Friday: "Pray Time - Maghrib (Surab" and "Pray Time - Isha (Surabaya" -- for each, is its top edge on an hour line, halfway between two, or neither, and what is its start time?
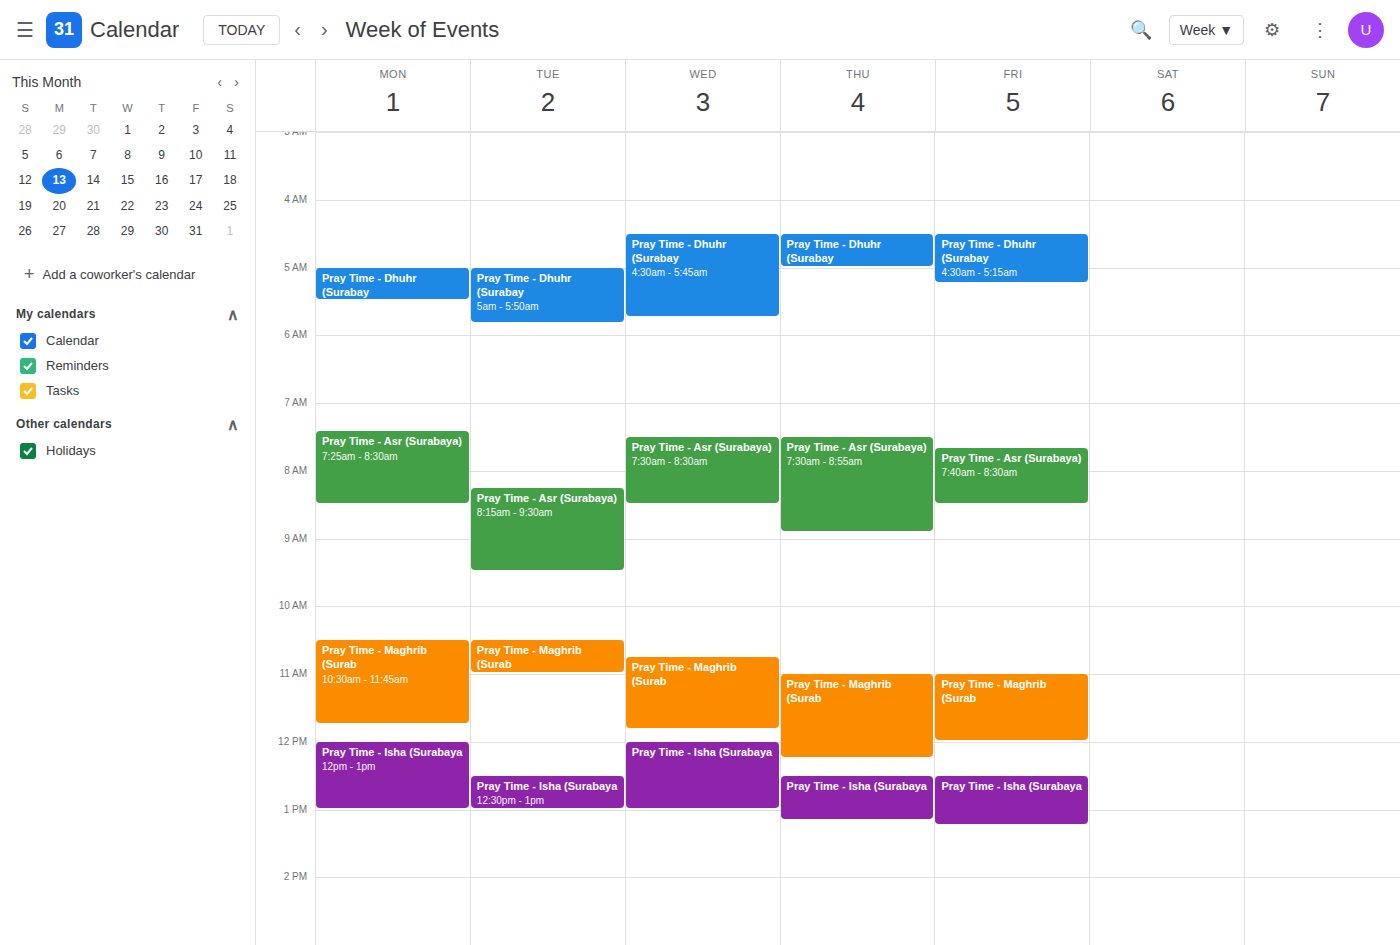
"Pray Time - Maghrib (Surab": 11:00, exactly on the 11:00 line. "Pray Time - Isha (Surabaya": 12:30, halfway between the 12:00 and 13:00 lines.